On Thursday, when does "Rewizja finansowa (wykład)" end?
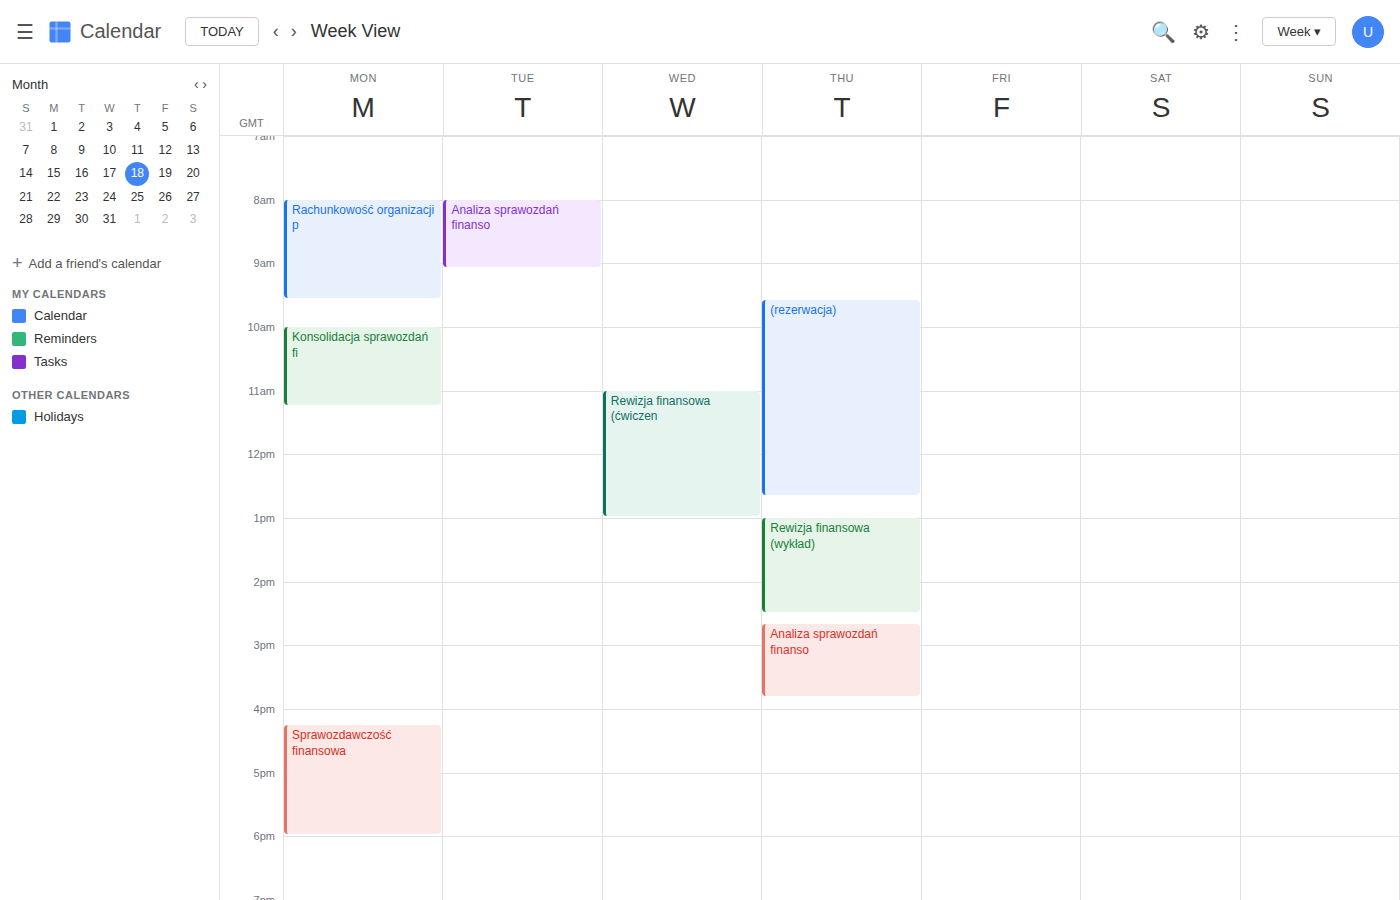
2:30 PM